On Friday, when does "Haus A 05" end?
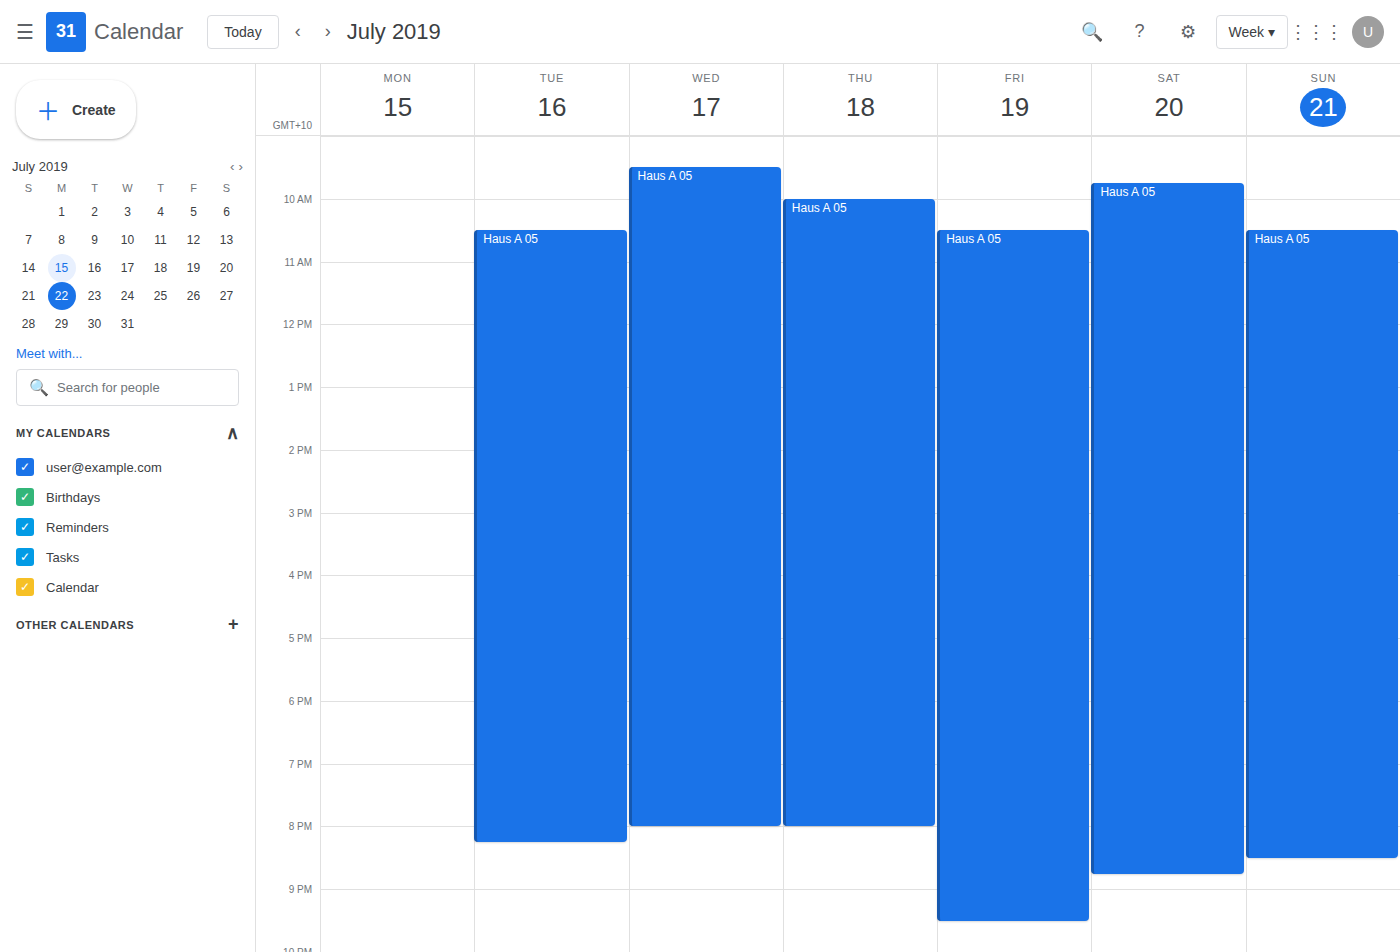
9:30 PM